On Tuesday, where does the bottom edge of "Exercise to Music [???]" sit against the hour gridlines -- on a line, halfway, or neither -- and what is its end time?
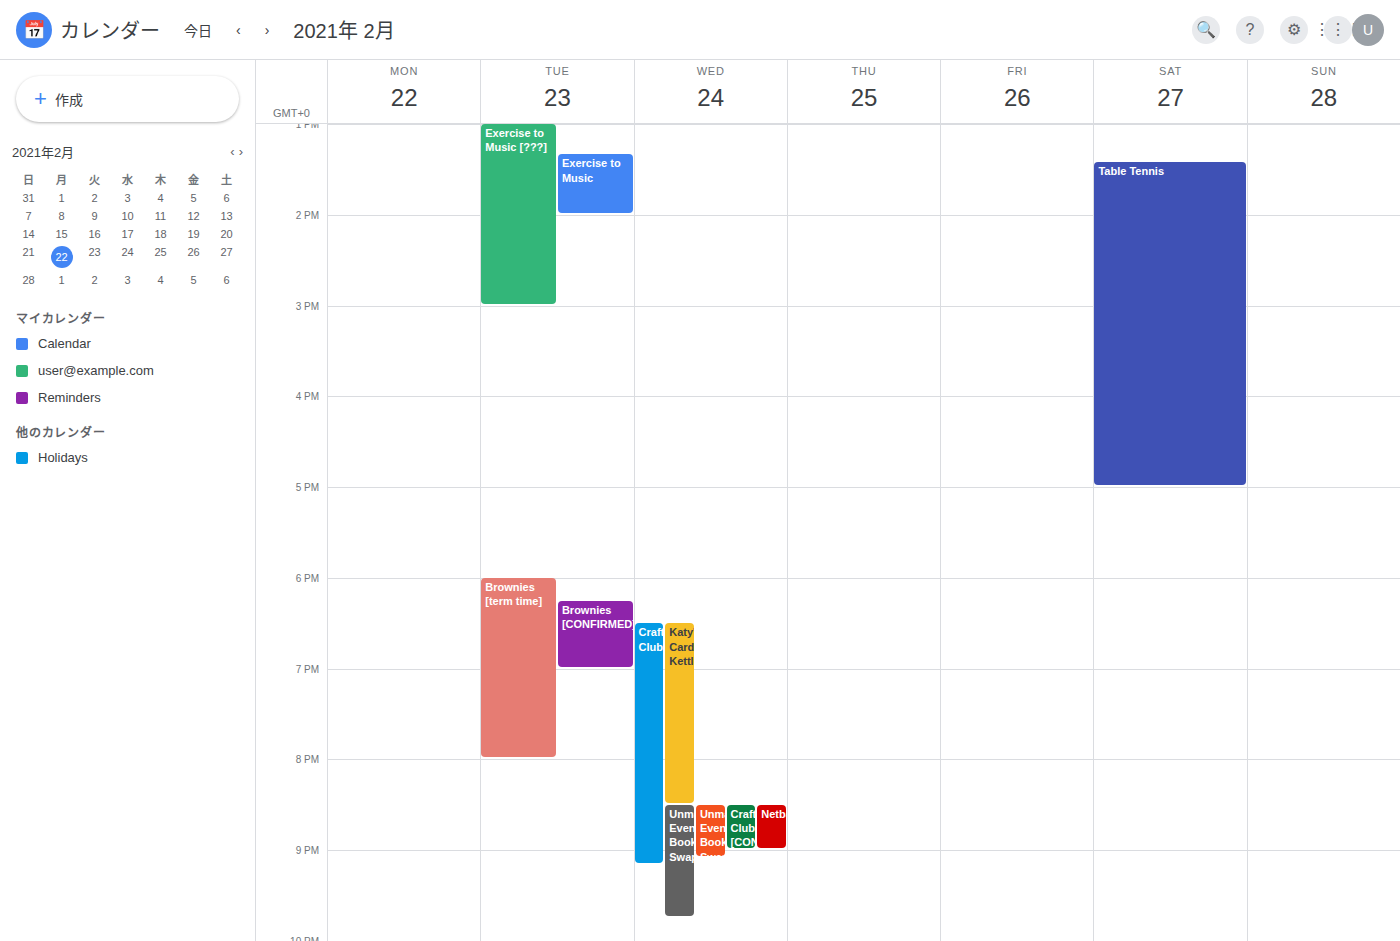
3:00 PM -- exactly on the 3 PM line.